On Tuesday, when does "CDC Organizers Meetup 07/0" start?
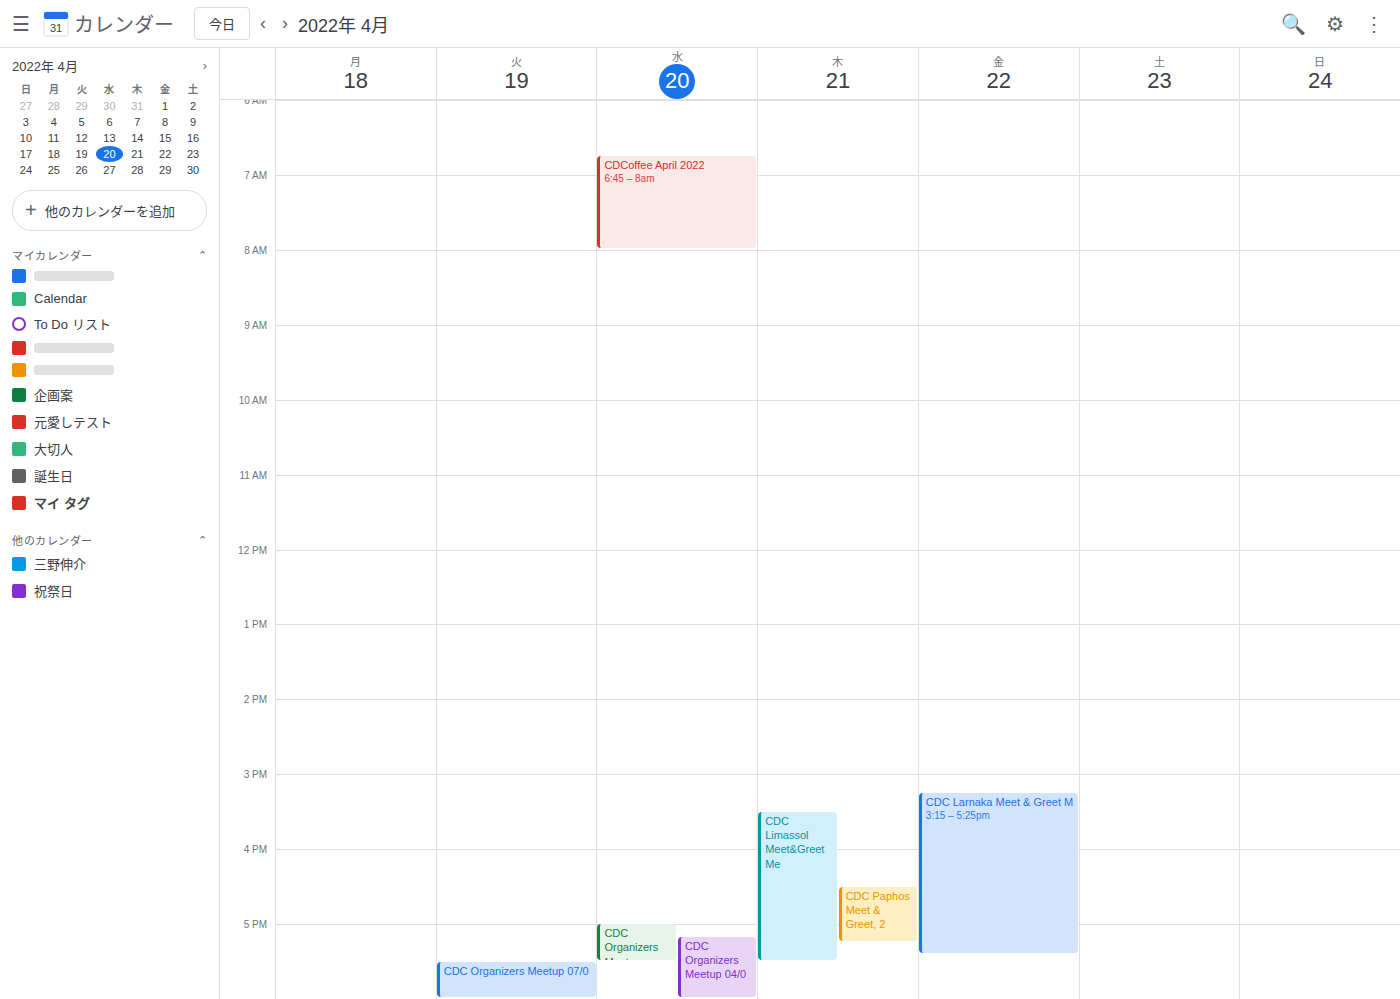
5:30 PM